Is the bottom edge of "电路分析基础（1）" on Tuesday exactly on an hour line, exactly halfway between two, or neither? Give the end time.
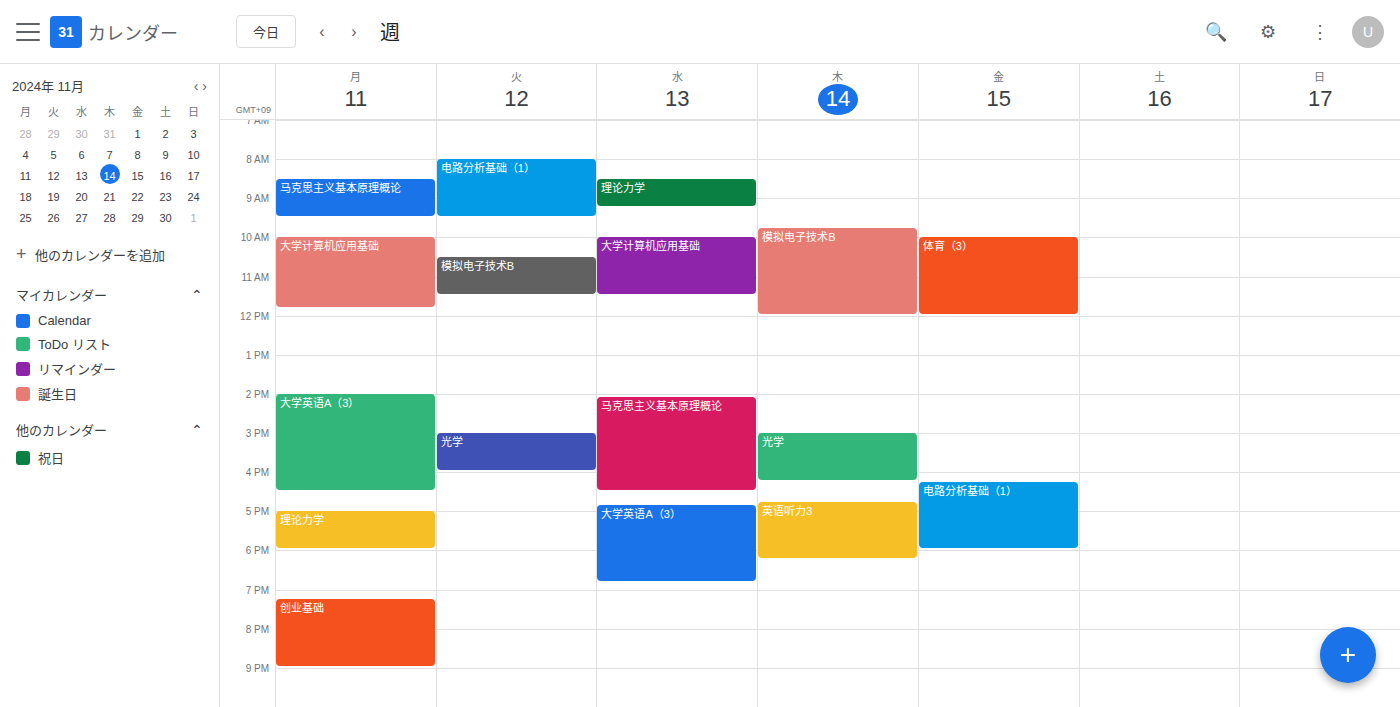
9:30 AM -- halfway between the 9 AM and 10 AM lines.